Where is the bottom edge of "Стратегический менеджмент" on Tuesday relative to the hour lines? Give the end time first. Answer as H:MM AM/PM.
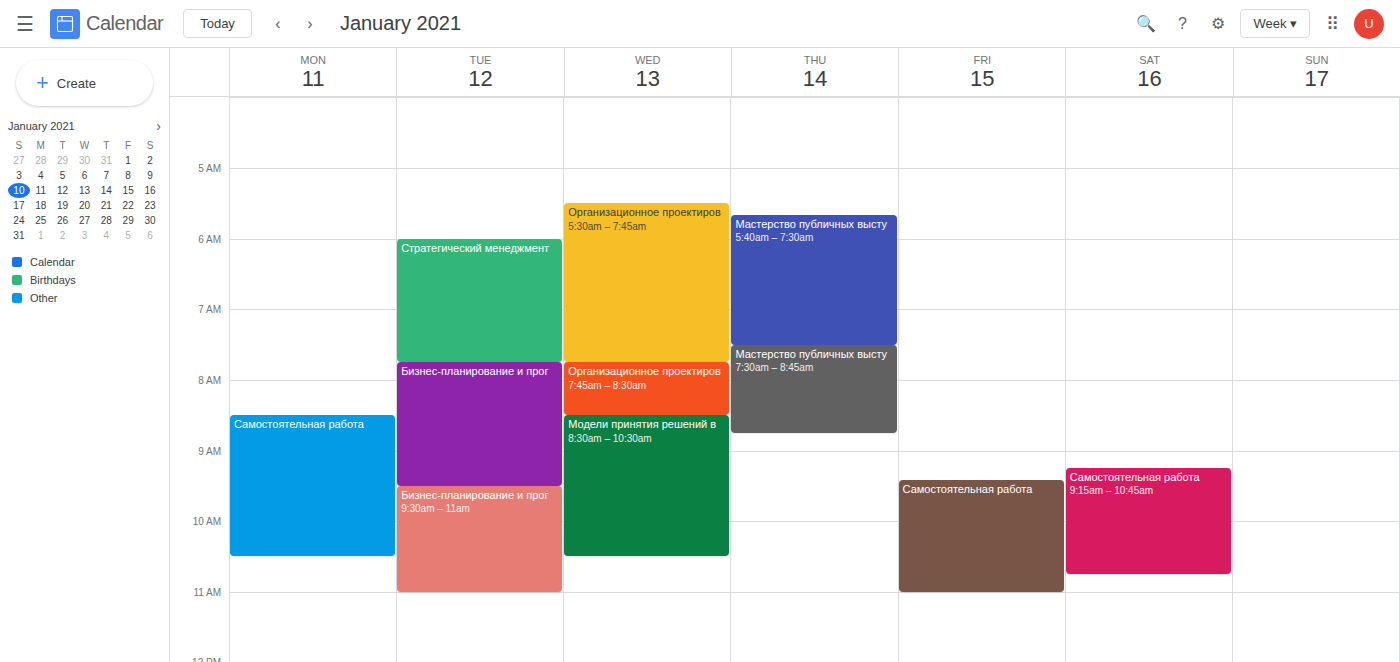
7:45 AM -- neither: three quarters of the way from the 7 AM line to the 8 AM line.